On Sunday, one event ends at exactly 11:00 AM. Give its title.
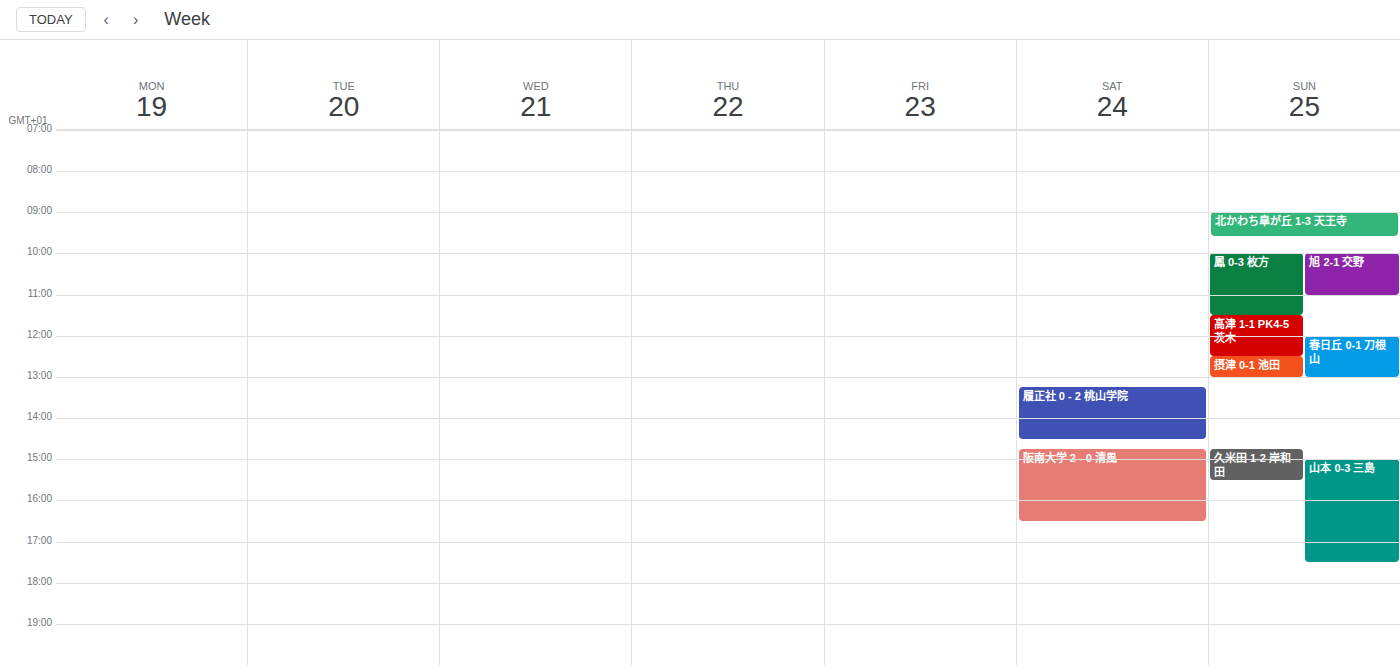
"旭 2-1 交野"